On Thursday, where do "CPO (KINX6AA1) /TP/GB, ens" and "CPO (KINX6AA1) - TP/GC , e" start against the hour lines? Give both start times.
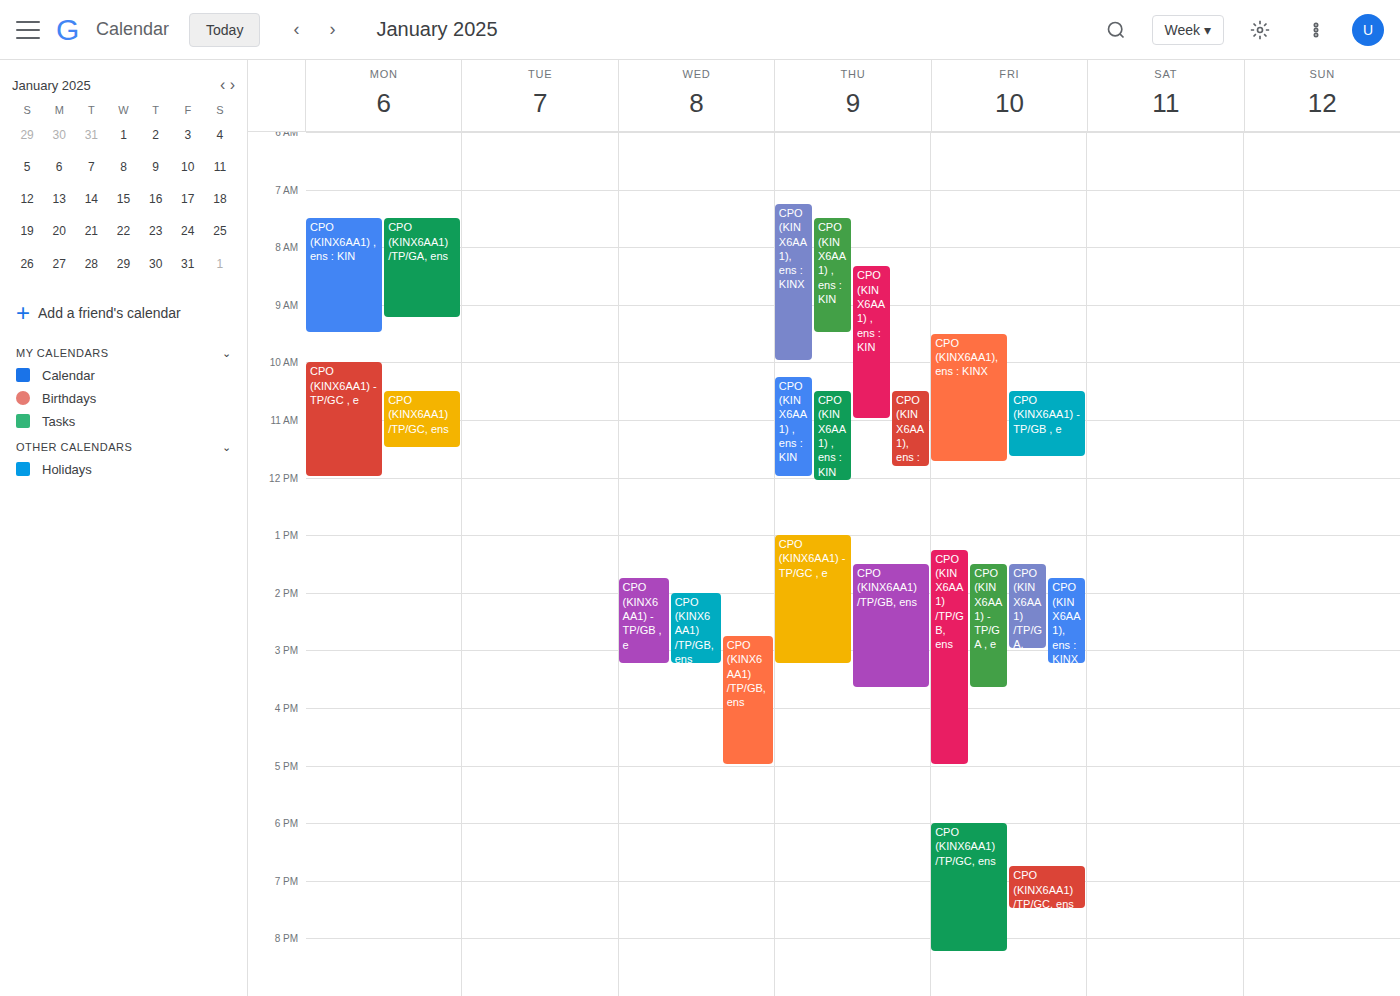
"CPO (KINX6AA1) /TP/GB, ens": 1:30 PM, halfway between the 1 PM and 2 PM lines. "CPO (KINX6AA1) - TP/GC , e": 1:00 PM, exactly on the 1 PM line.